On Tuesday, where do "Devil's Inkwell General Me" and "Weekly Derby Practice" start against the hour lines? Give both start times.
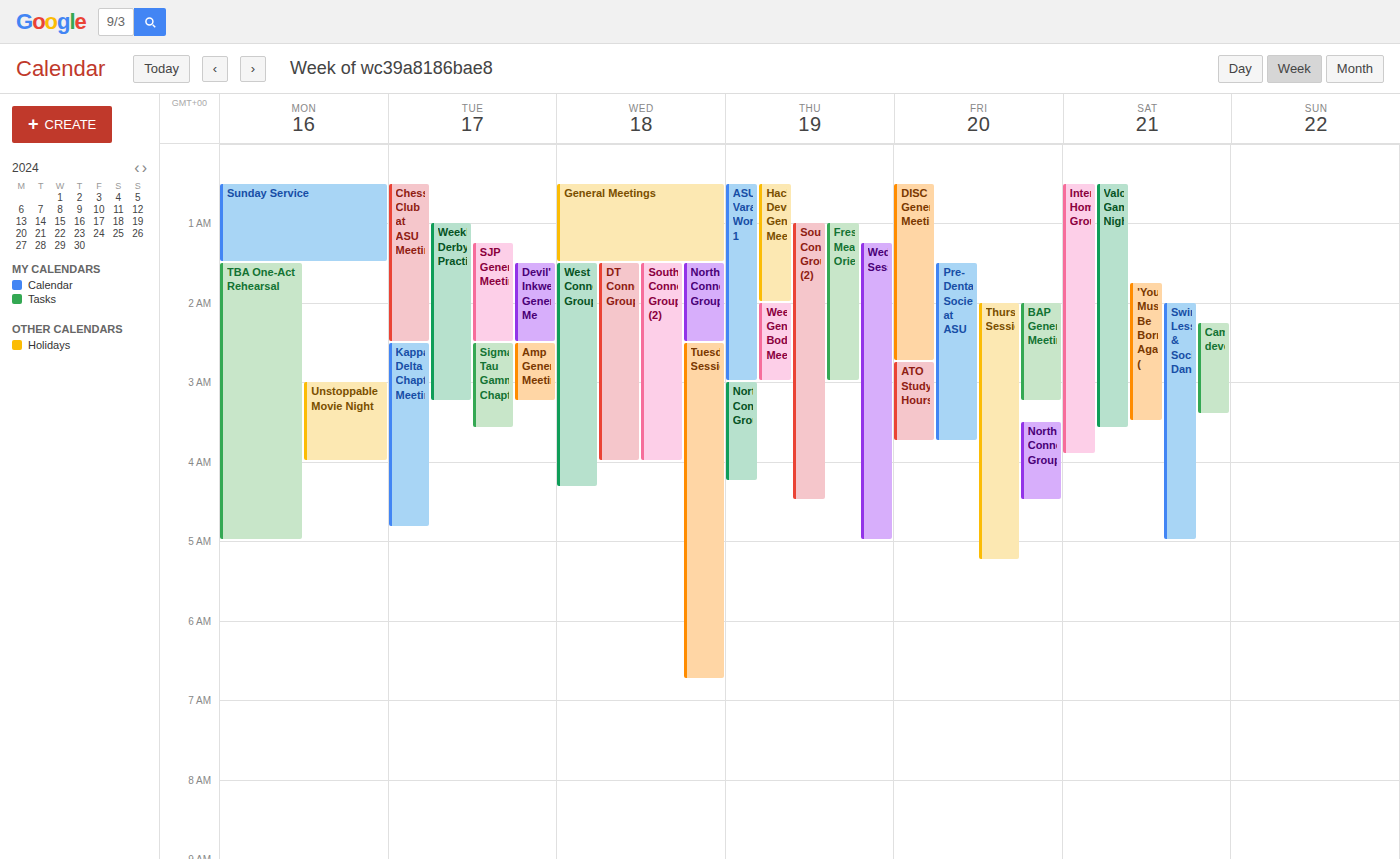
"Devil's Inkwell General Me": 1:30 AM, halfway between the 1 AM and 2 AM lines. "Weekly Derby Practice": 1:00 AM, exactly on the 1 AM line.